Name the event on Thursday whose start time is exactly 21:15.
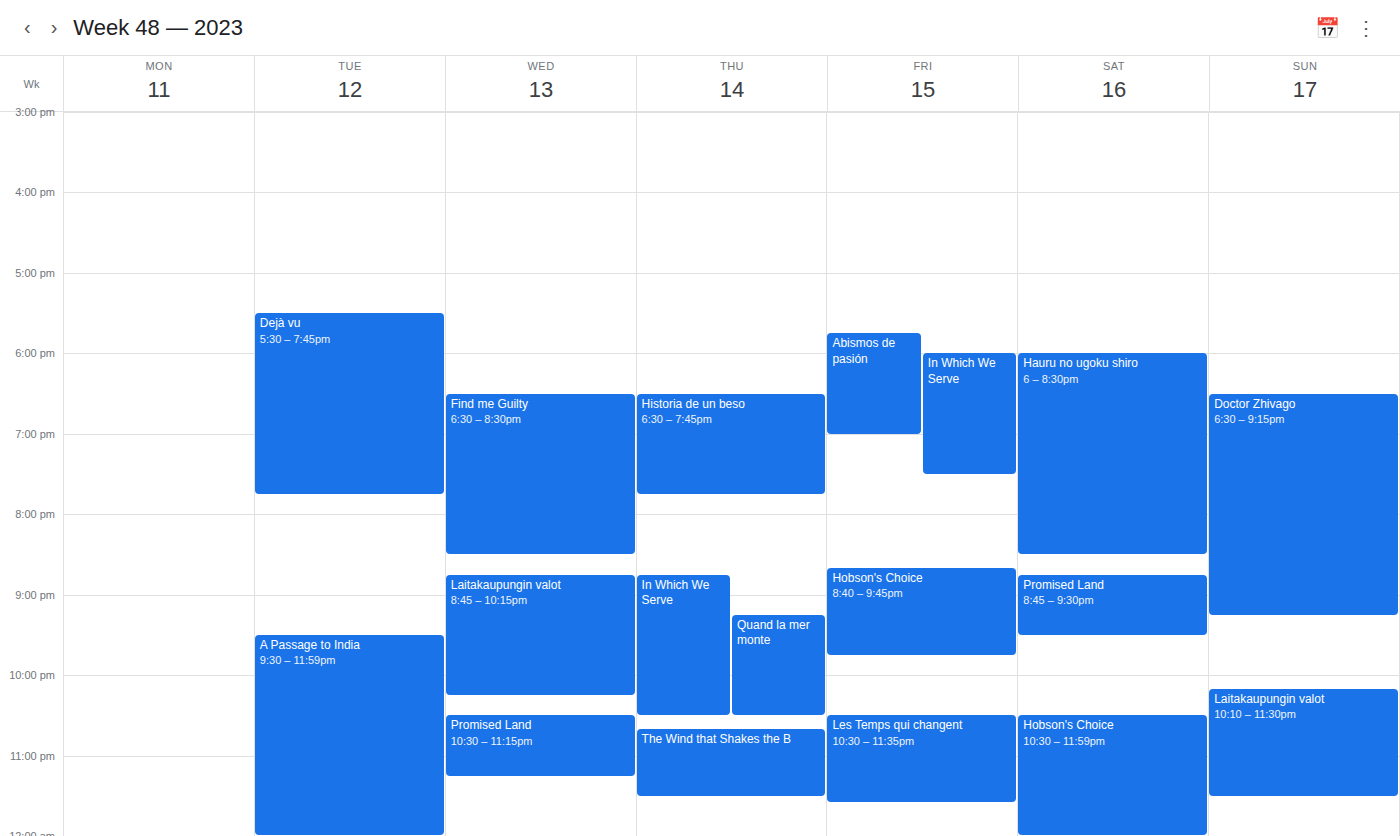
"Quand la mer monte"